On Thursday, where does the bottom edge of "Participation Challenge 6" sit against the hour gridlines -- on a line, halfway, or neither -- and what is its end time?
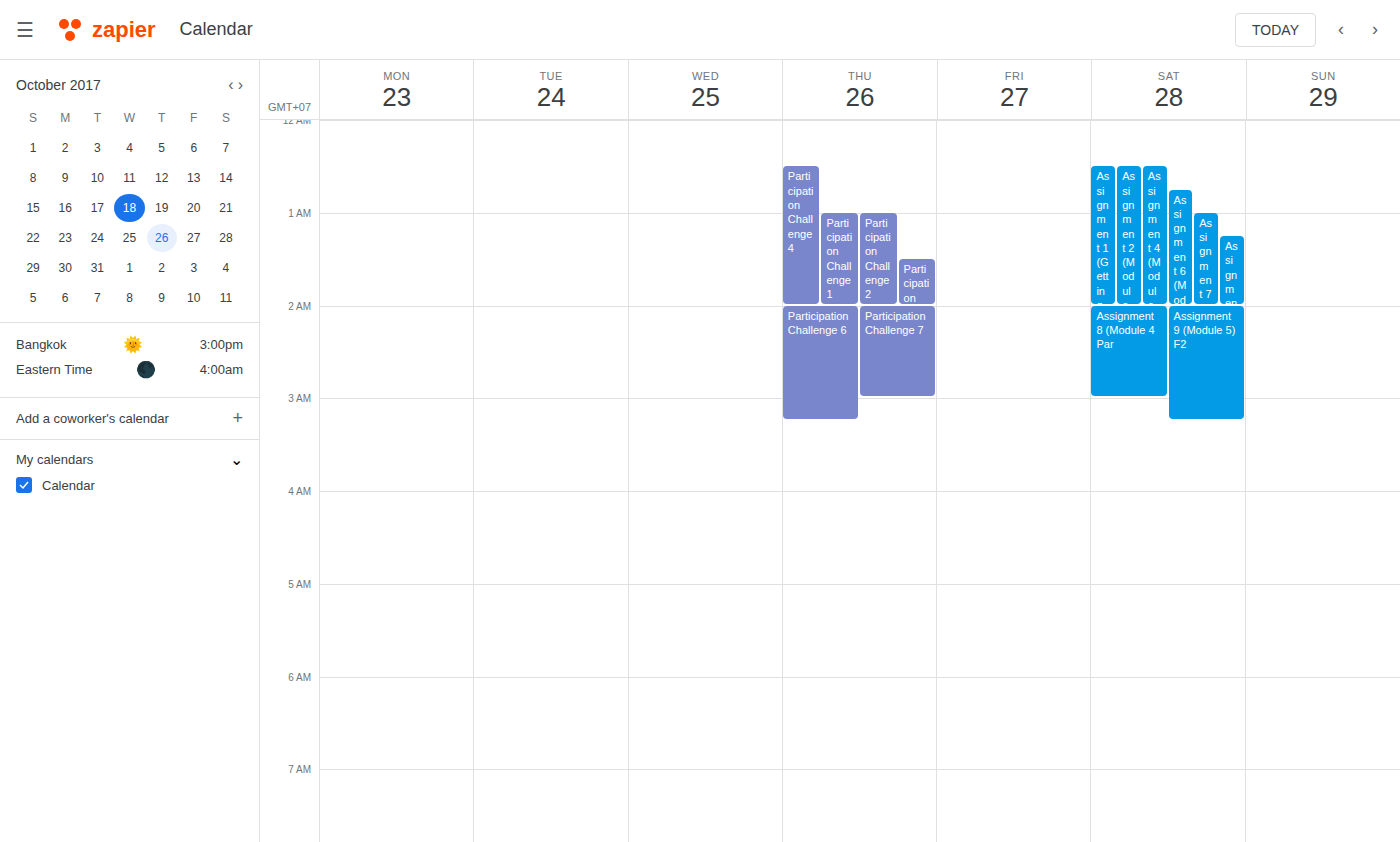
3:15 AM -- neither: a quarter of the way from the 3 AM line to the 4 AM line.